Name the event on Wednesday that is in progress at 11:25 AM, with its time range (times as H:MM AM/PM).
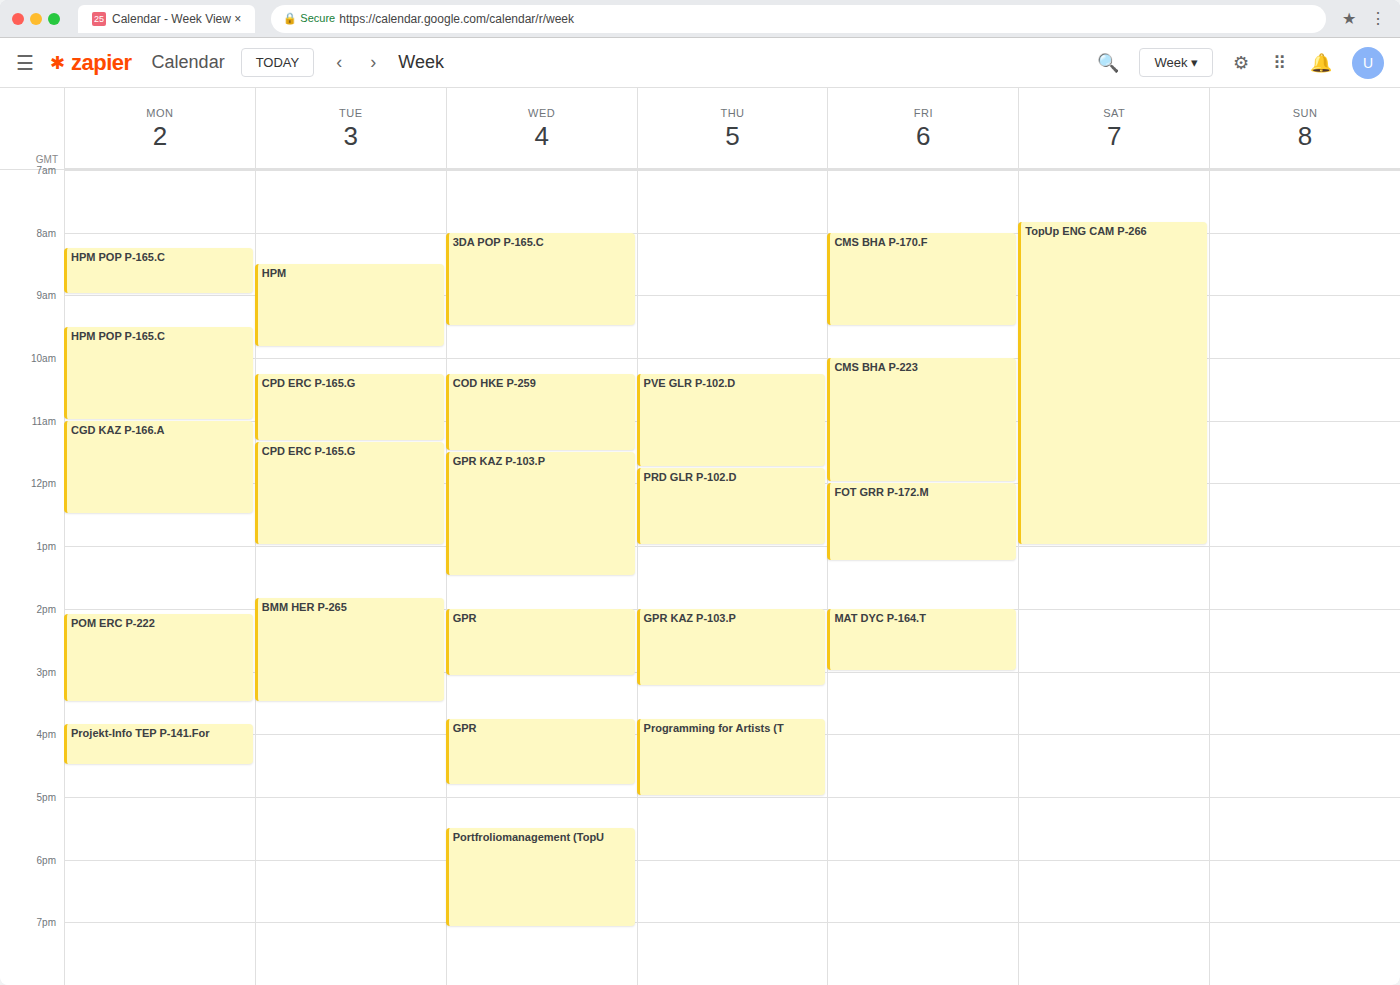
"COD HKE P-259", 10:15 AM to 11:30 AM